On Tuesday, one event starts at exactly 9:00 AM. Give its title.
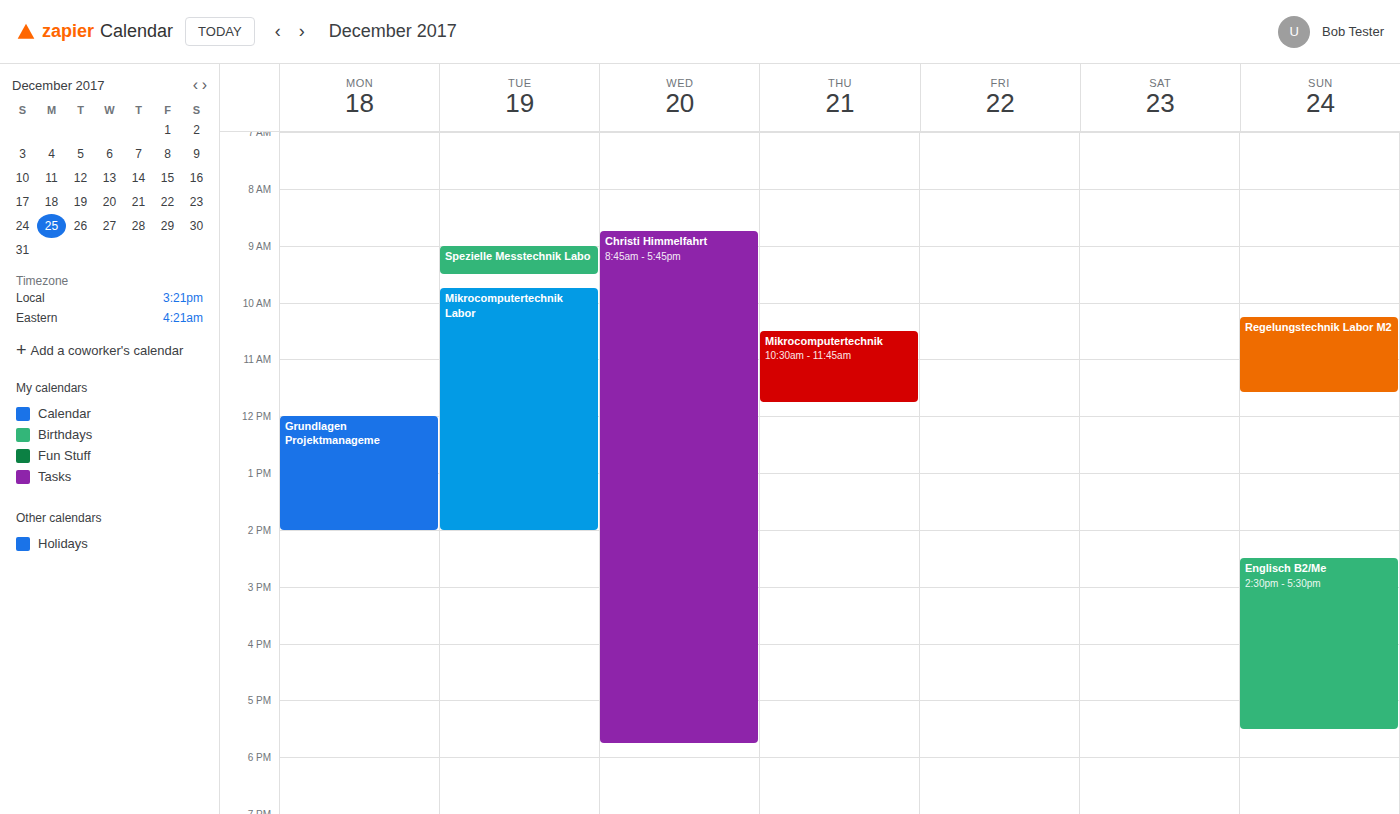
"Spezielle Messtechnik Labo"